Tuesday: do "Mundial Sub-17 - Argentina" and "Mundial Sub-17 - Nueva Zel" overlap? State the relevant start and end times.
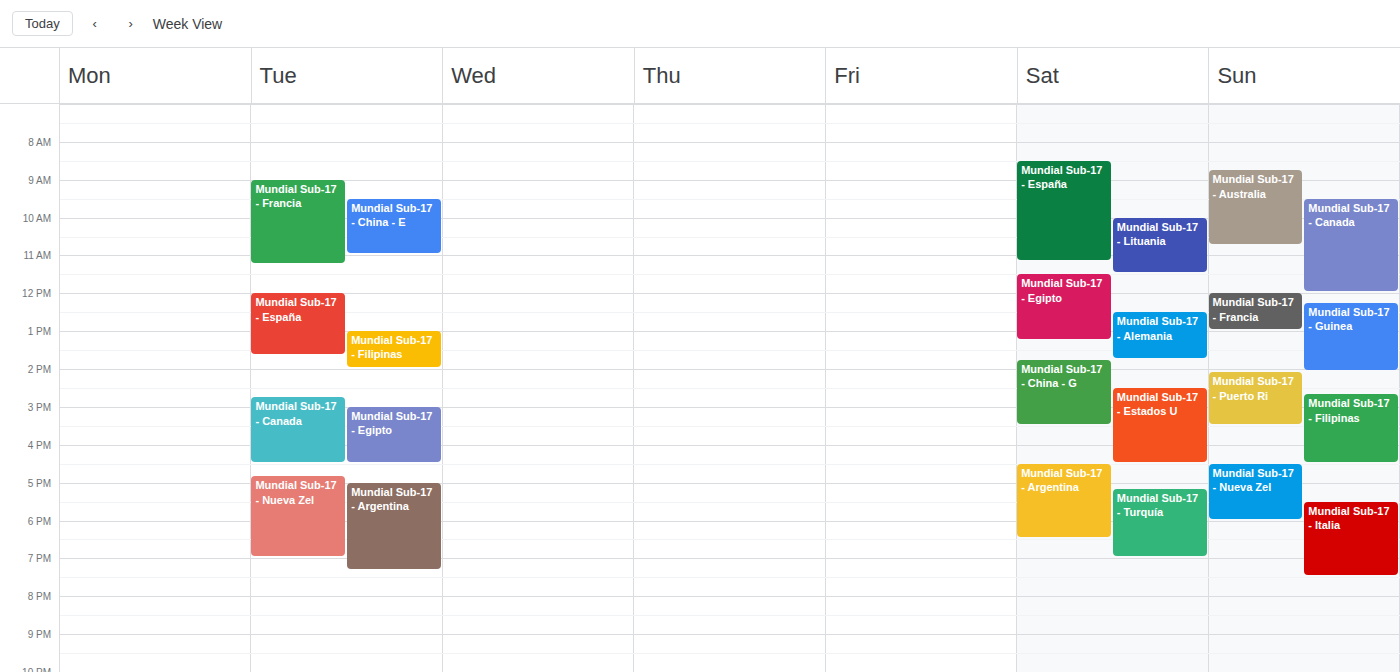
"Mundial Sub-17 - Argentina" starts at 5:00 PM, before "Mundial Sub-17 - Nueva Zel" ends at 7:00 PM -- they overlap.